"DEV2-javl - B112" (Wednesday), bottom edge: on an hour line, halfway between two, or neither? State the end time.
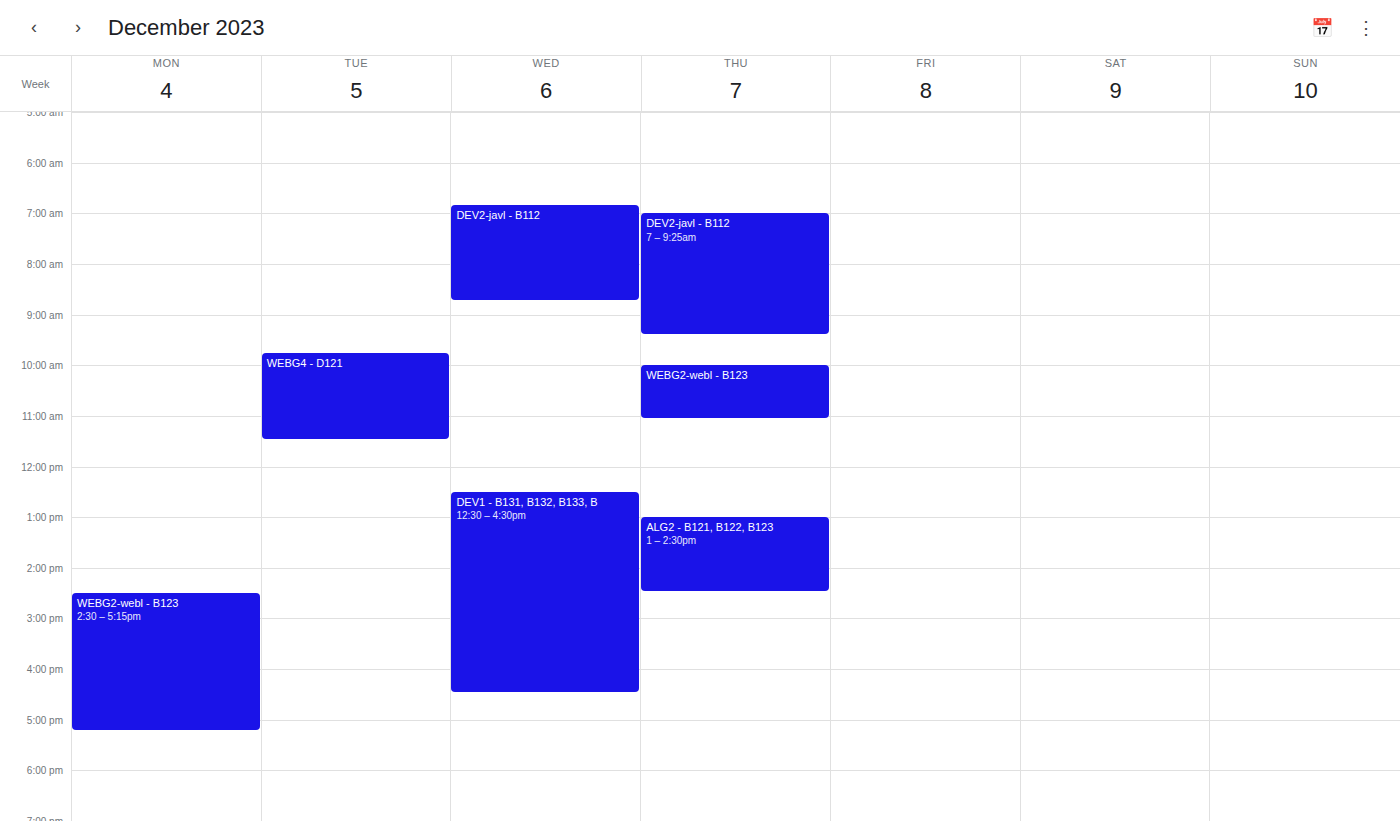
08:45 -- neither: three quarters of the way from the 08:00 line to the 09:00 line.